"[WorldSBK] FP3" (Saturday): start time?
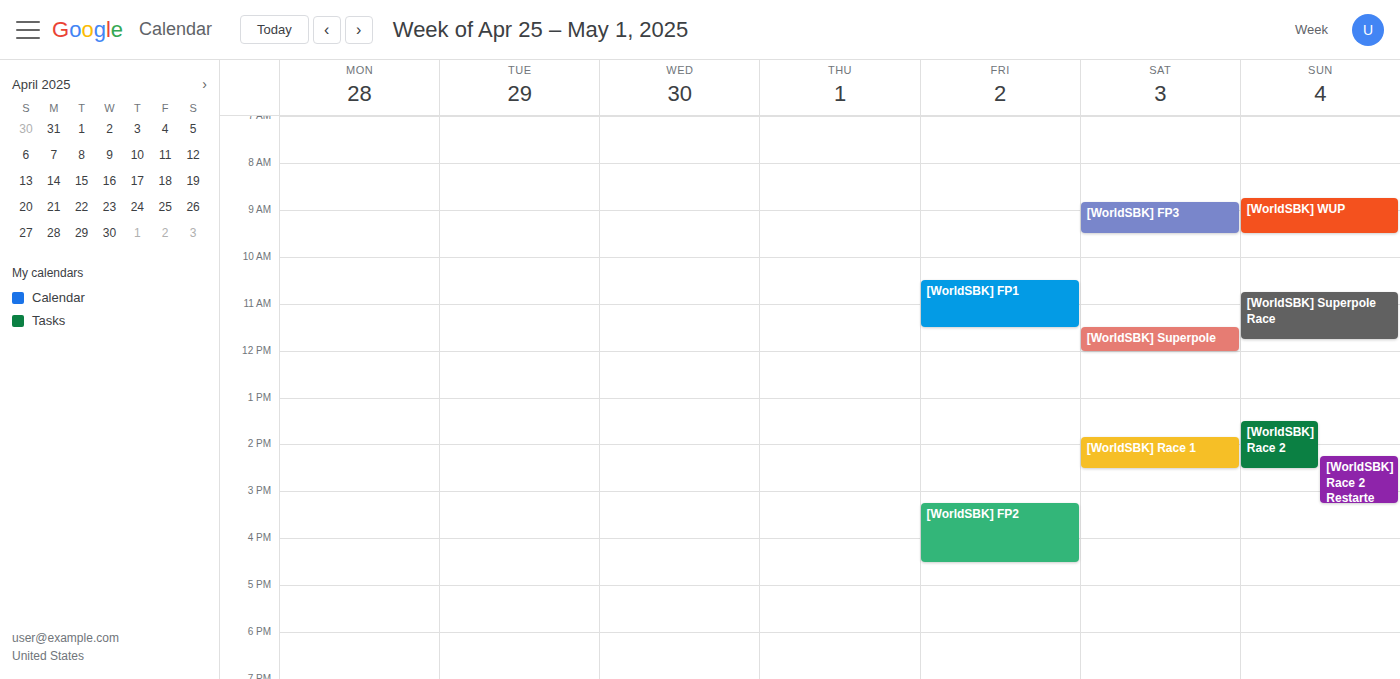
8:50 AM